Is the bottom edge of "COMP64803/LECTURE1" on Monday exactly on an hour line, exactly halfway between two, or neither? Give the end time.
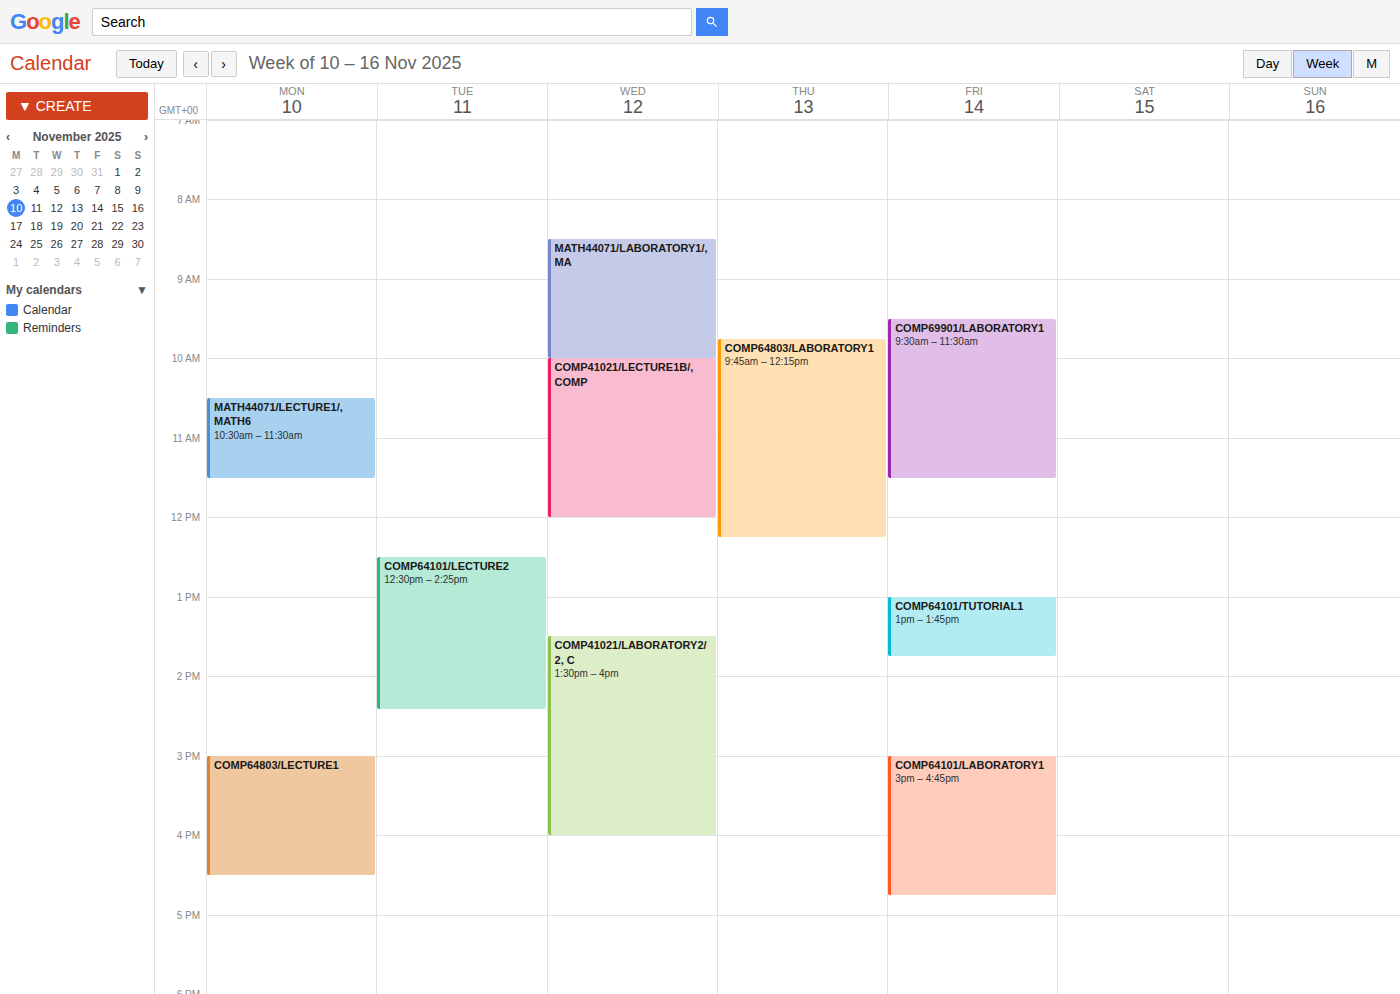
4:30 PM -- halfway between the 4 PM and 5 PM lines.